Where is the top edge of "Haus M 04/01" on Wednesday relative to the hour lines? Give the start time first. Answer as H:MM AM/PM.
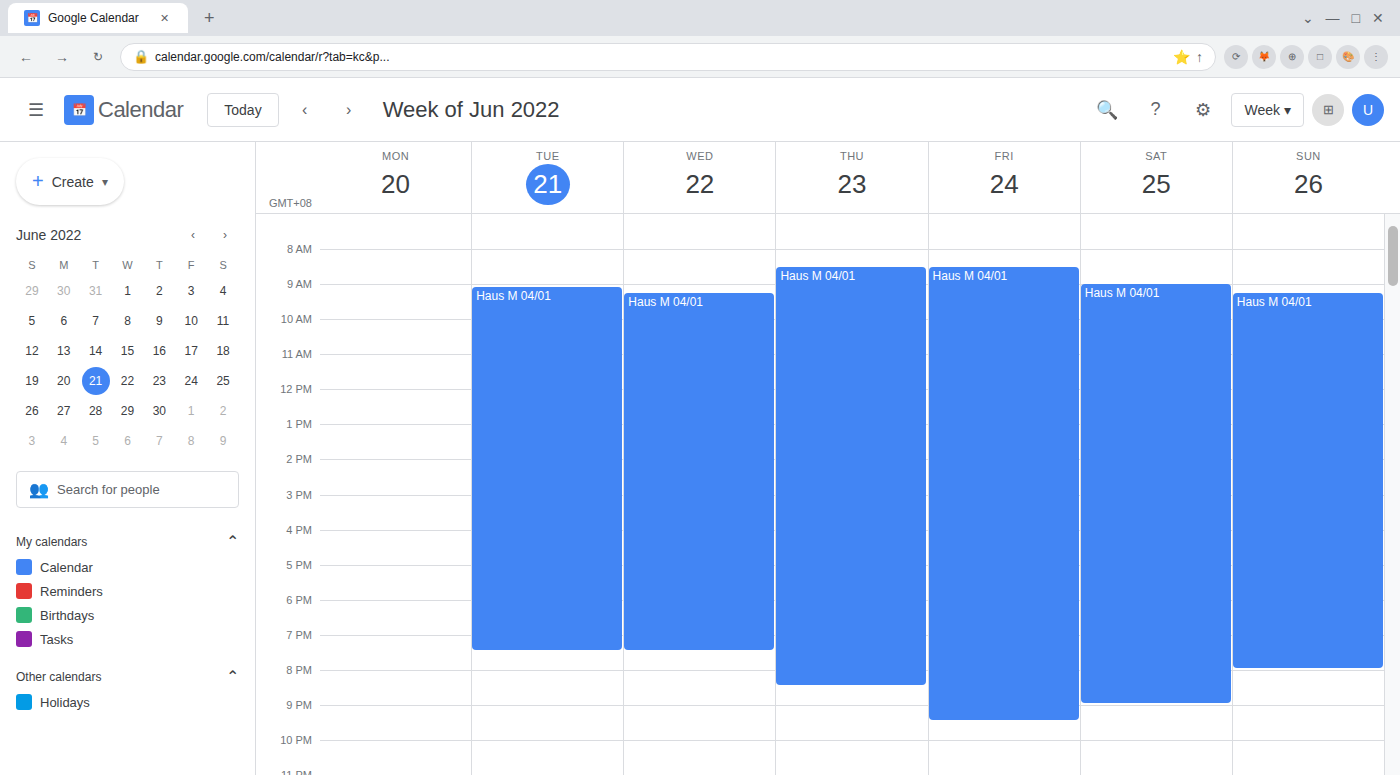
9:15 AM -- neither: a quarter of the way from the 9 AM line to the 10 AM line.